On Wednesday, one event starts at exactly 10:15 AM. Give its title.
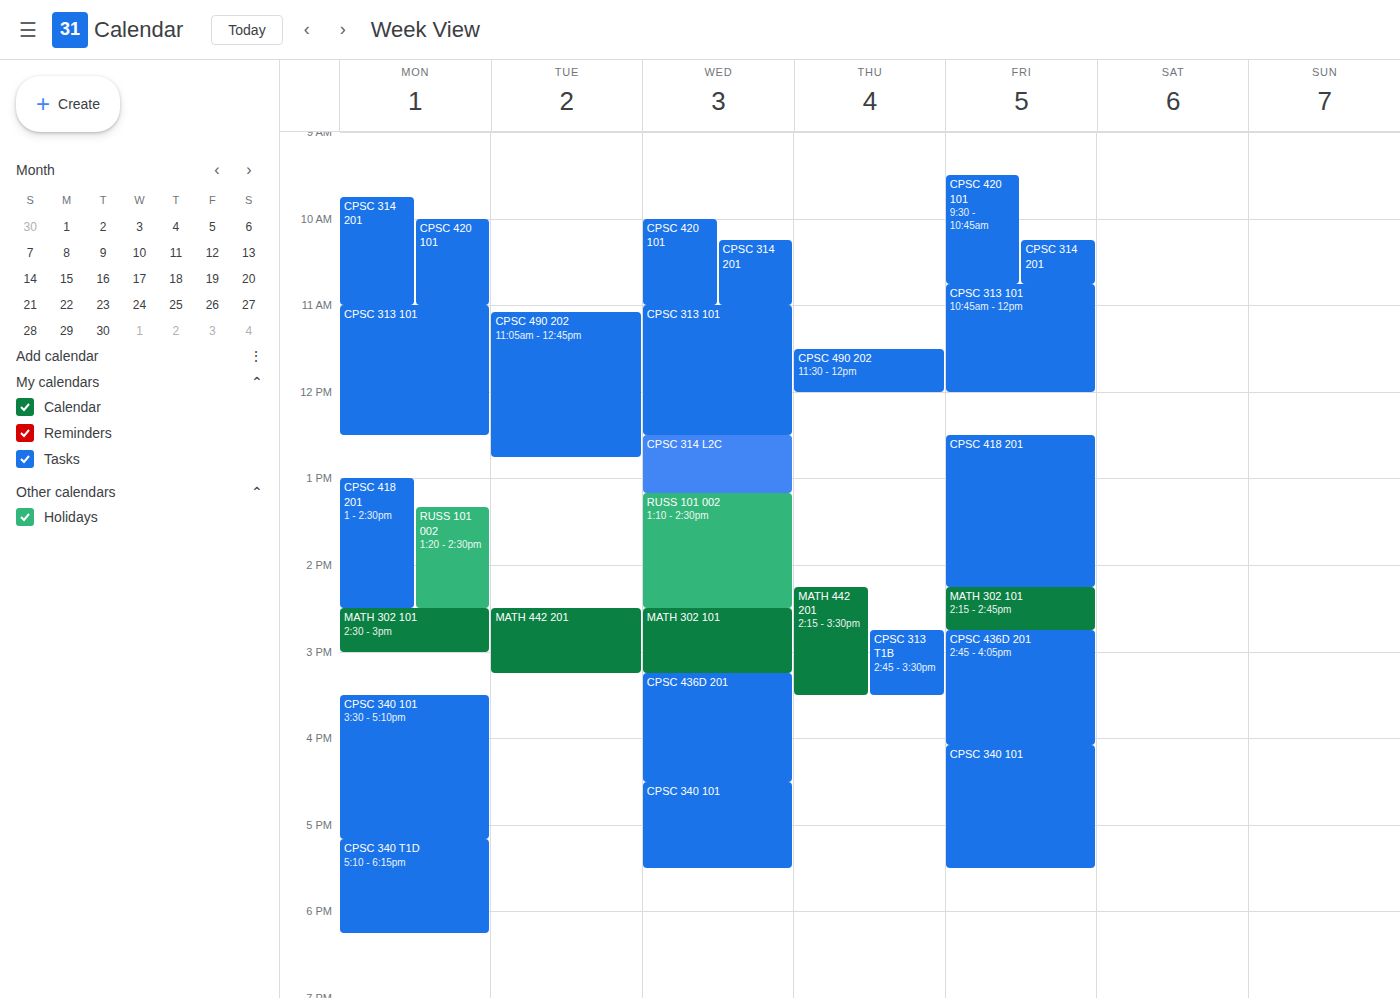
"CPSC 314 201"